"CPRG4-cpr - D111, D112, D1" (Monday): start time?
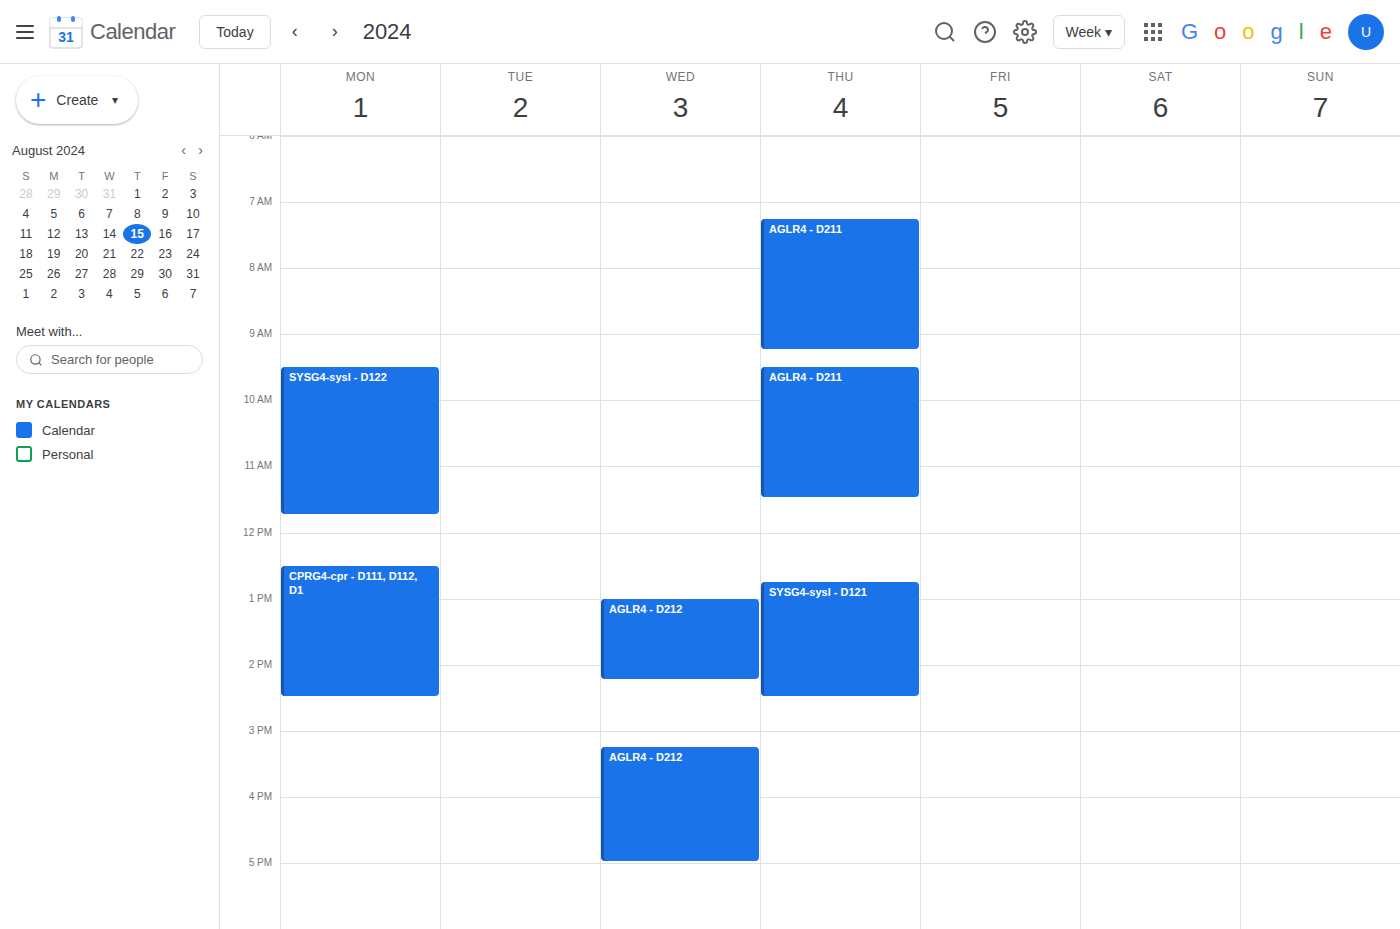
12:30 PM